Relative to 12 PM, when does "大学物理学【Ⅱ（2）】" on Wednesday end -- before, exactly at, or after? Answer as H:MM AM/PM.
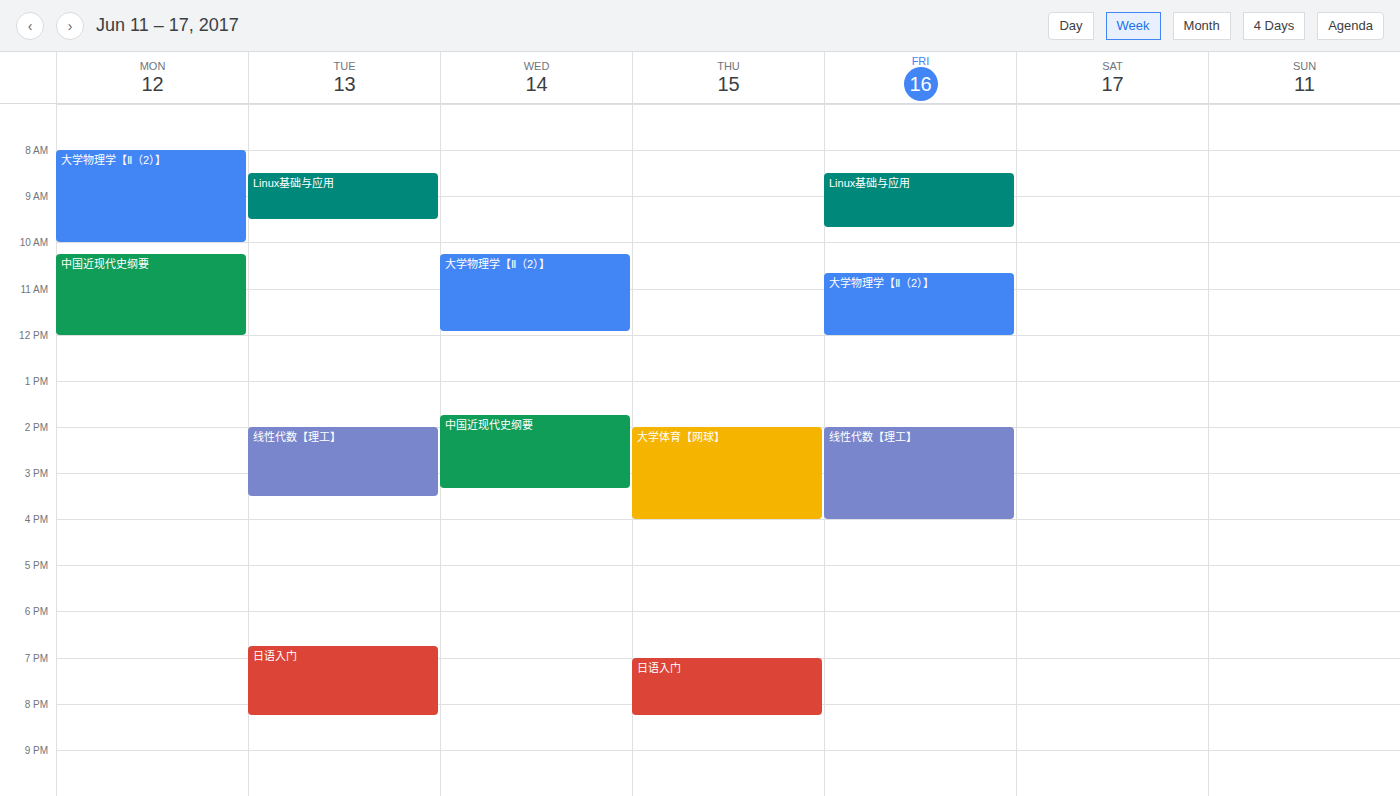
11:55 AM -- before 12 PM, 5 minutes above the 12 PM line.